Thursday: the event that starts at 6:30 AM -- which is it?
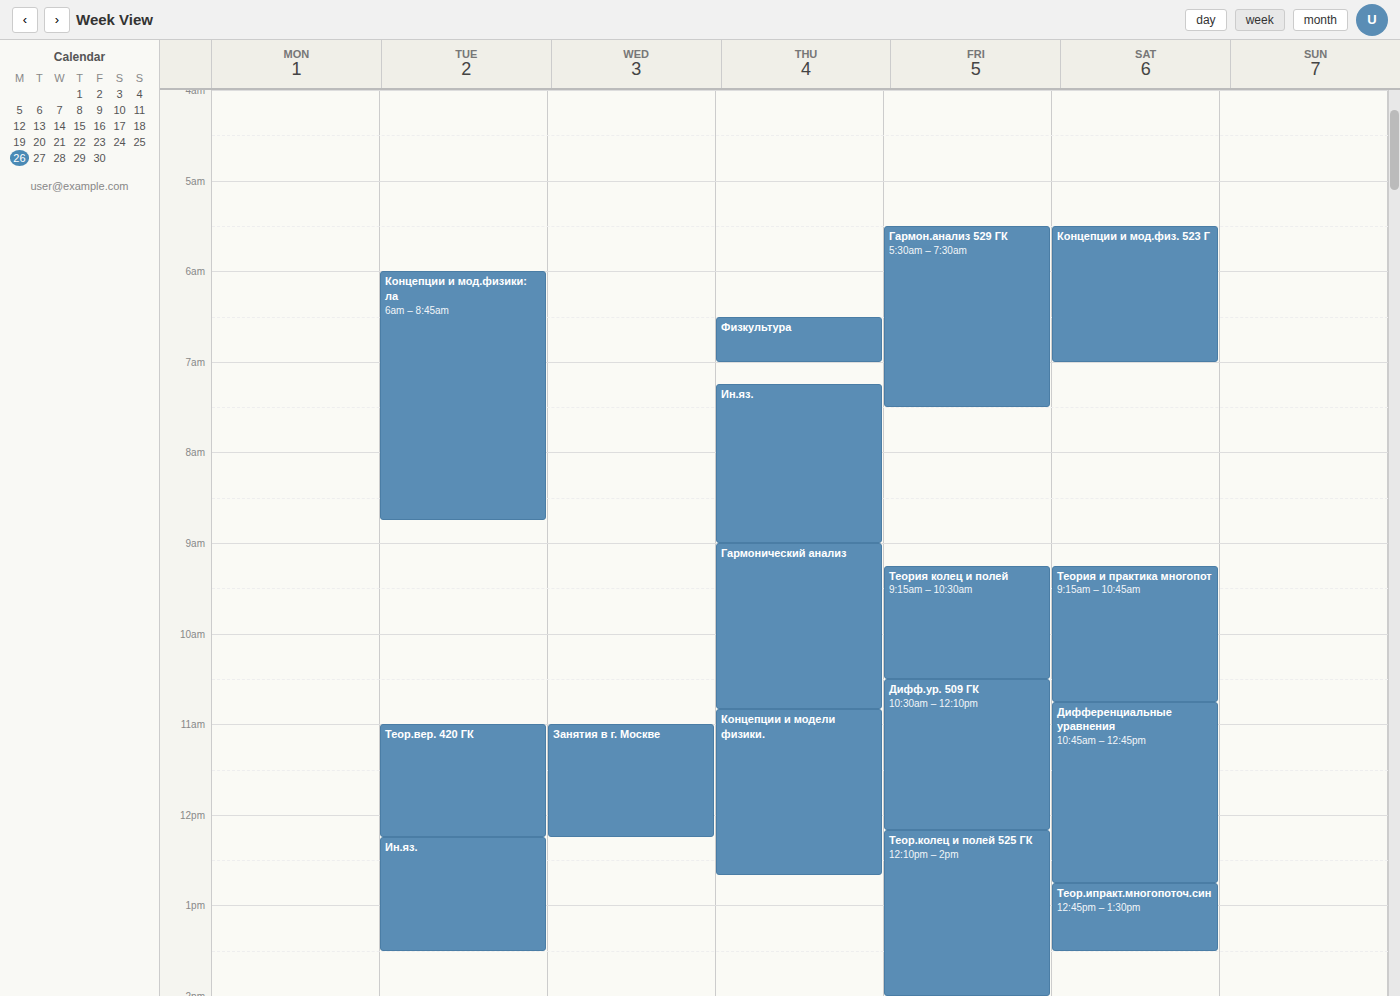
"Физкультура"